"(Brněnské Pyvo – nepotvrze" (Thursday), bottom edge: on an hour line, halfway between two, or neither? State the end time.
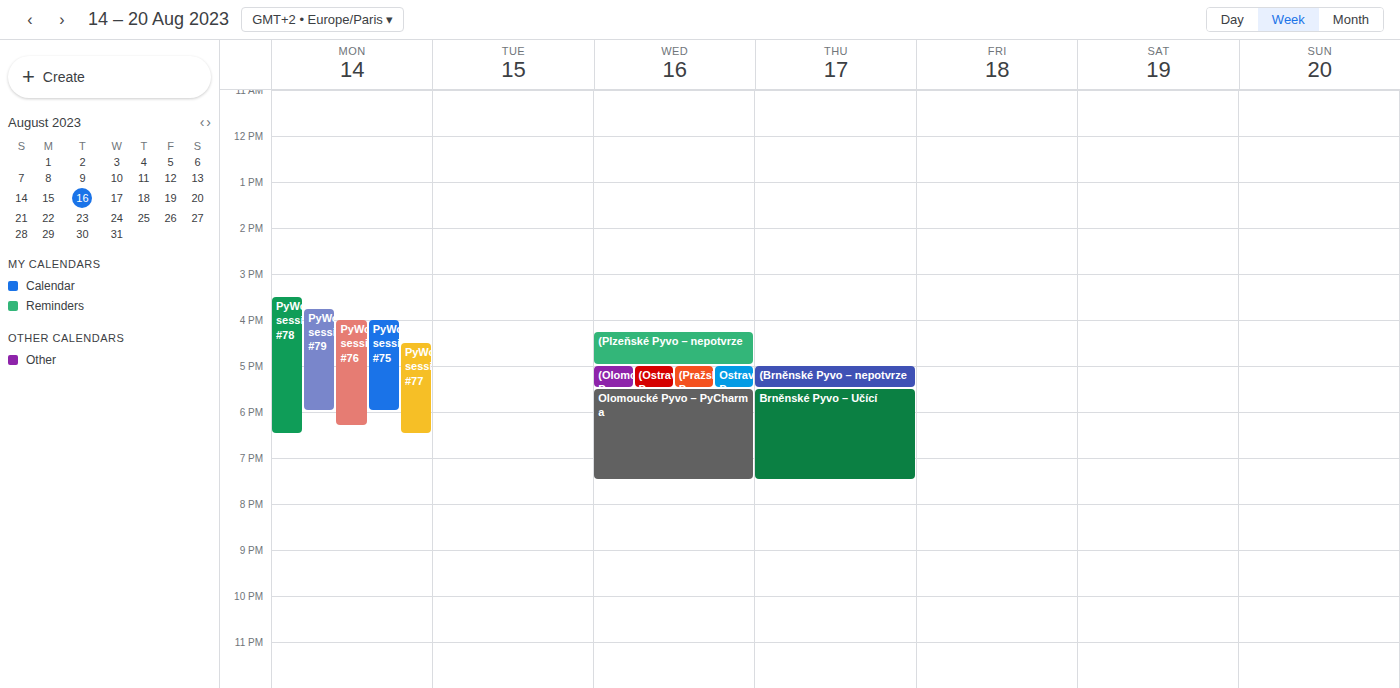
5:30 PM -- halfway between the 5 PM and 6 PM lines.